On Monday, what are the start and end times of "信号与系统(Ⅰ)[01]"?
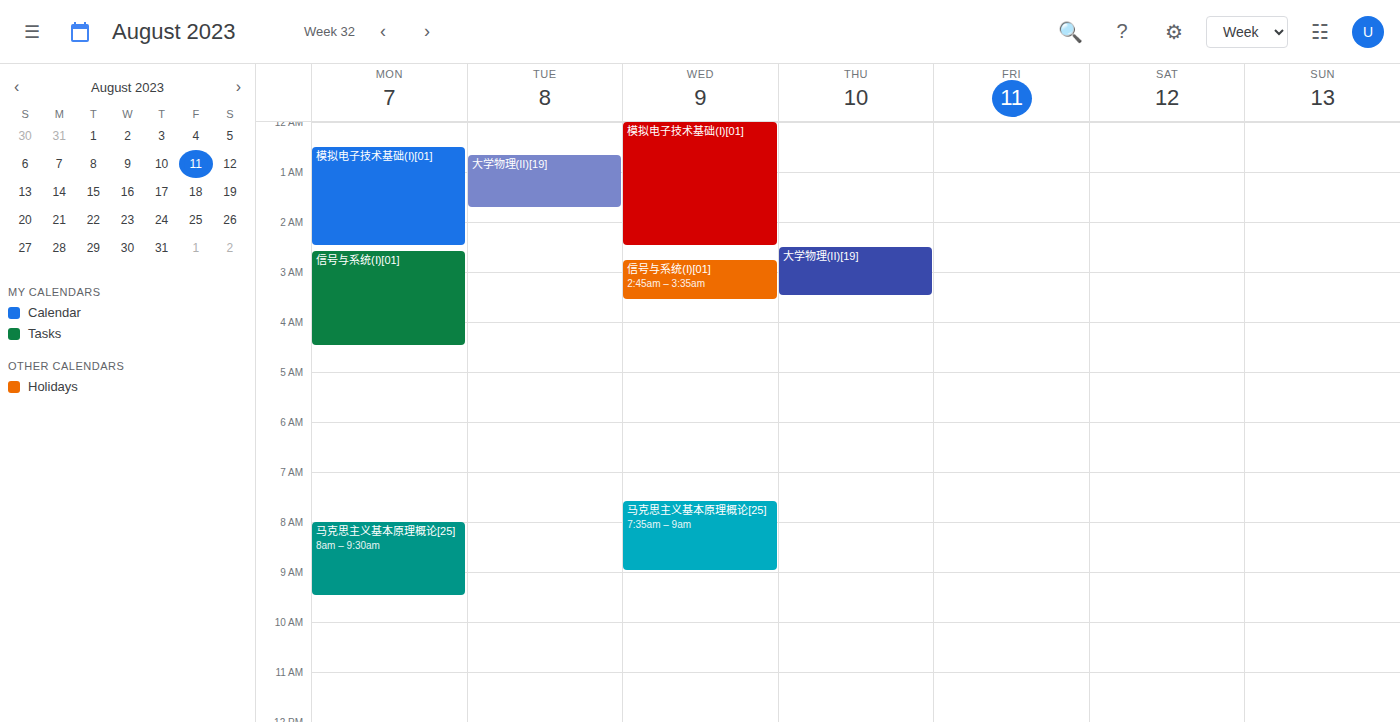
2:35 AM to 4:30 AM